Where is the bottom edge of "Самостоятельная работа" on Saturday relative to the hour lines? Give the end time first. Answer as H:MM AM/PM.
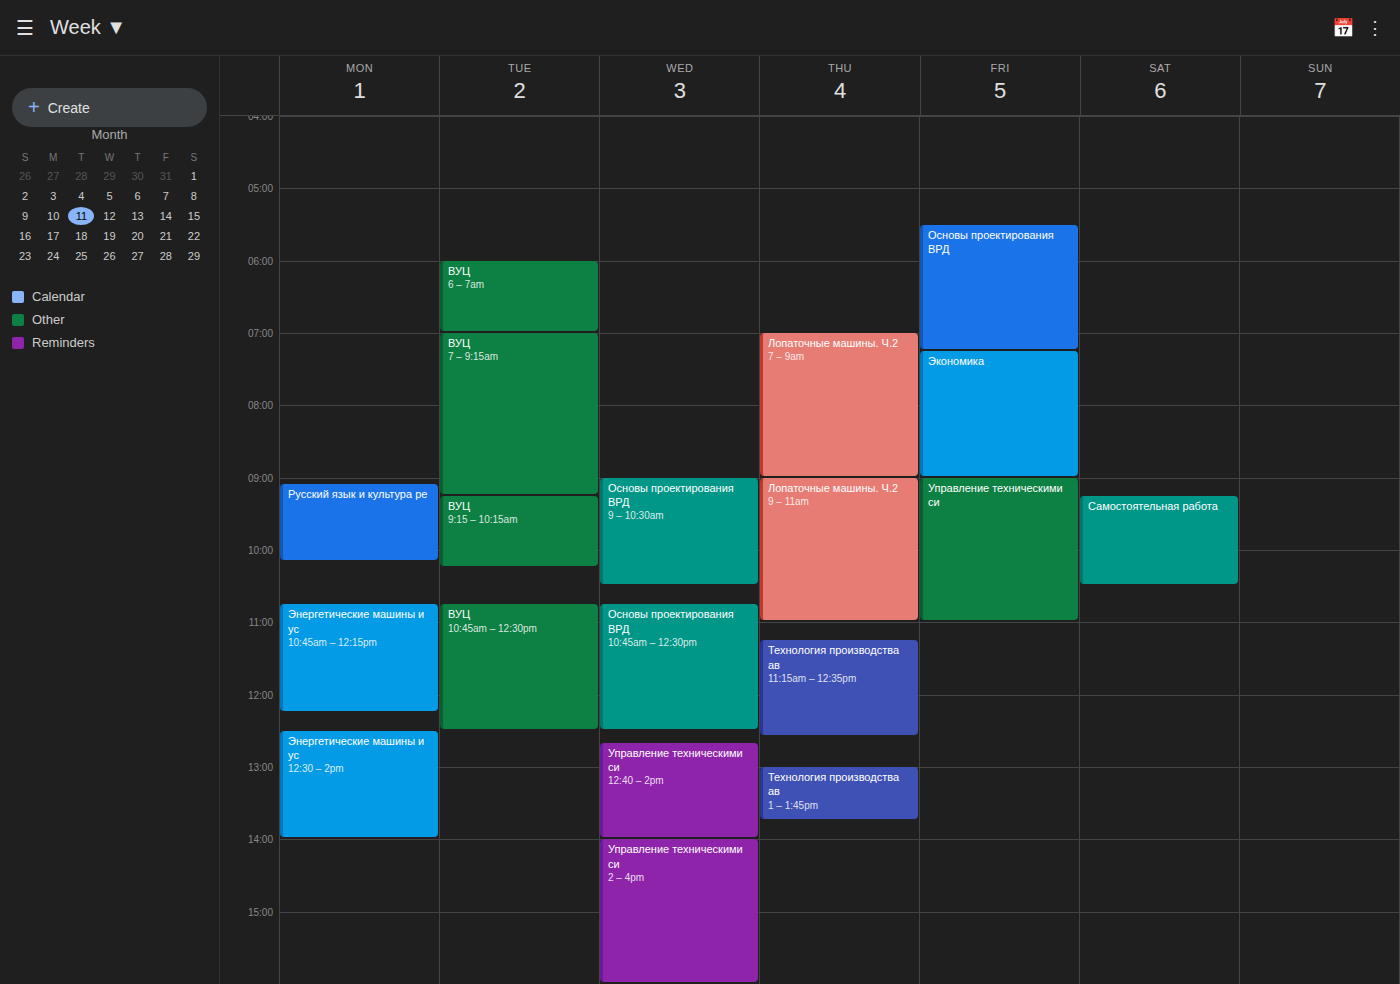
10:30 AM -- halfway between the 10 AM and 11 AM lines.